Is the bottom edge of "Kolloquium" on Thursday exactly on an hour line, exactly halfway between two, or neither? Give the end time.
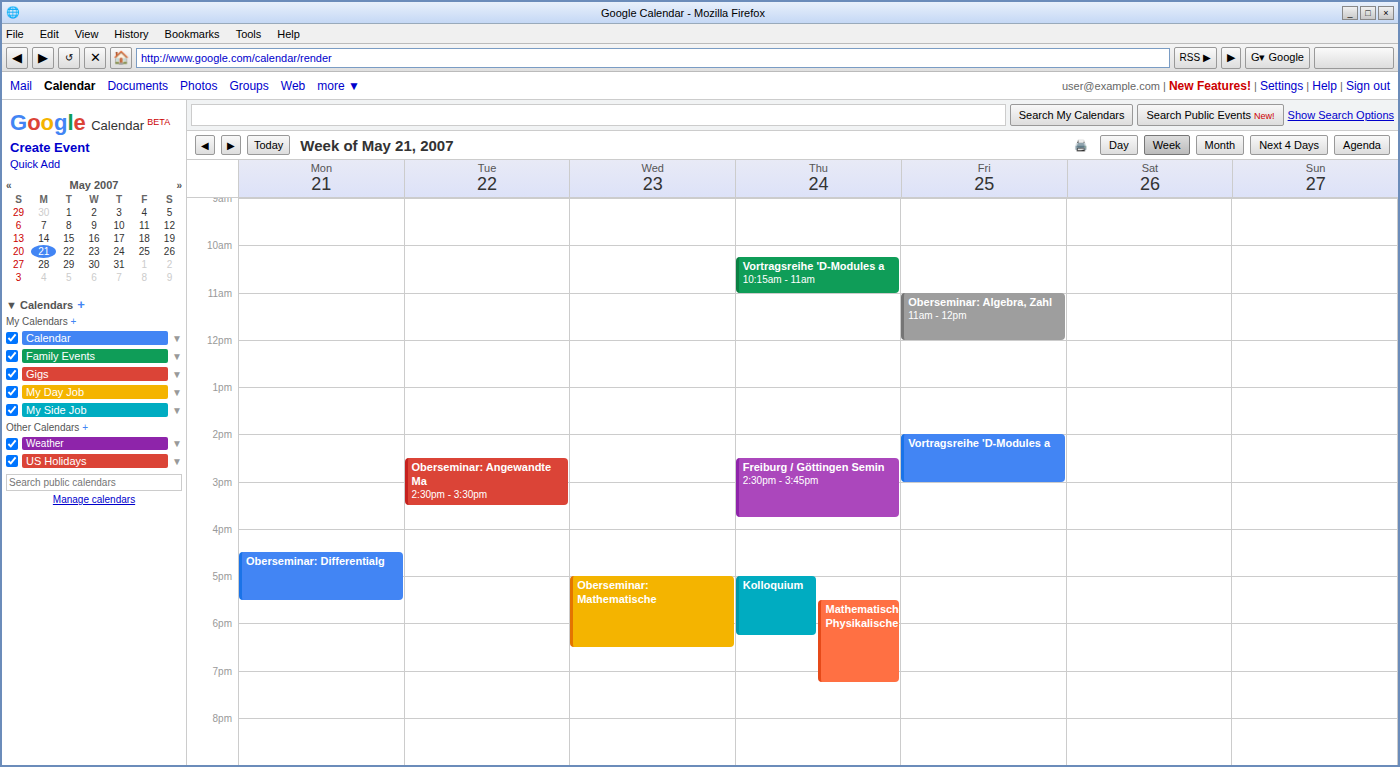
18:15 -- neither: a quarter of the way from the 18:00 line to the 19:00 line.